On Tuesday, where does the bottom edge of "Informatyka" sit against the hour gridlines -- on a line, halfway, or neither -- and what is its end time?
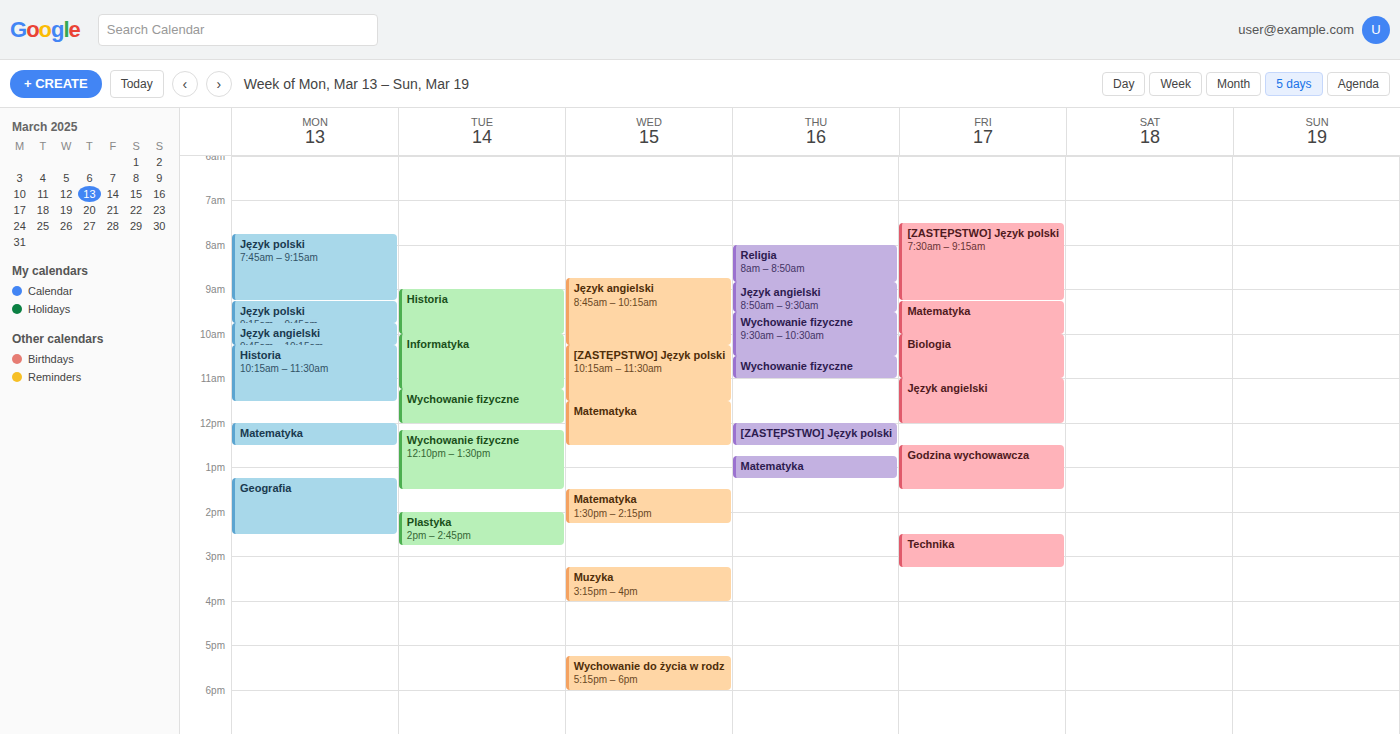
11:15 AM -- neither: a quarter of the way from the 11 AM line to the 12 PM line.